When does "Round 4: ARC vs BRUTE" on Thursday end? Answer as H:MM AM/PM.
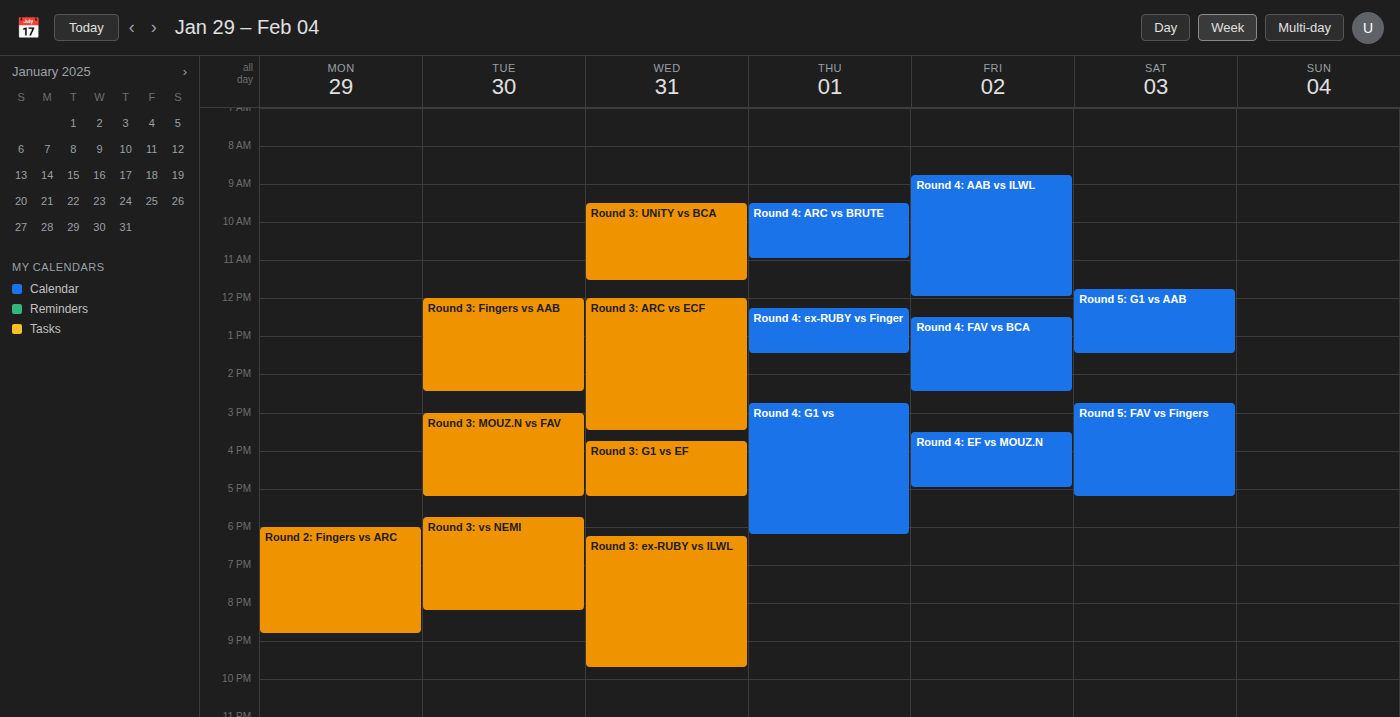
11:00 AM